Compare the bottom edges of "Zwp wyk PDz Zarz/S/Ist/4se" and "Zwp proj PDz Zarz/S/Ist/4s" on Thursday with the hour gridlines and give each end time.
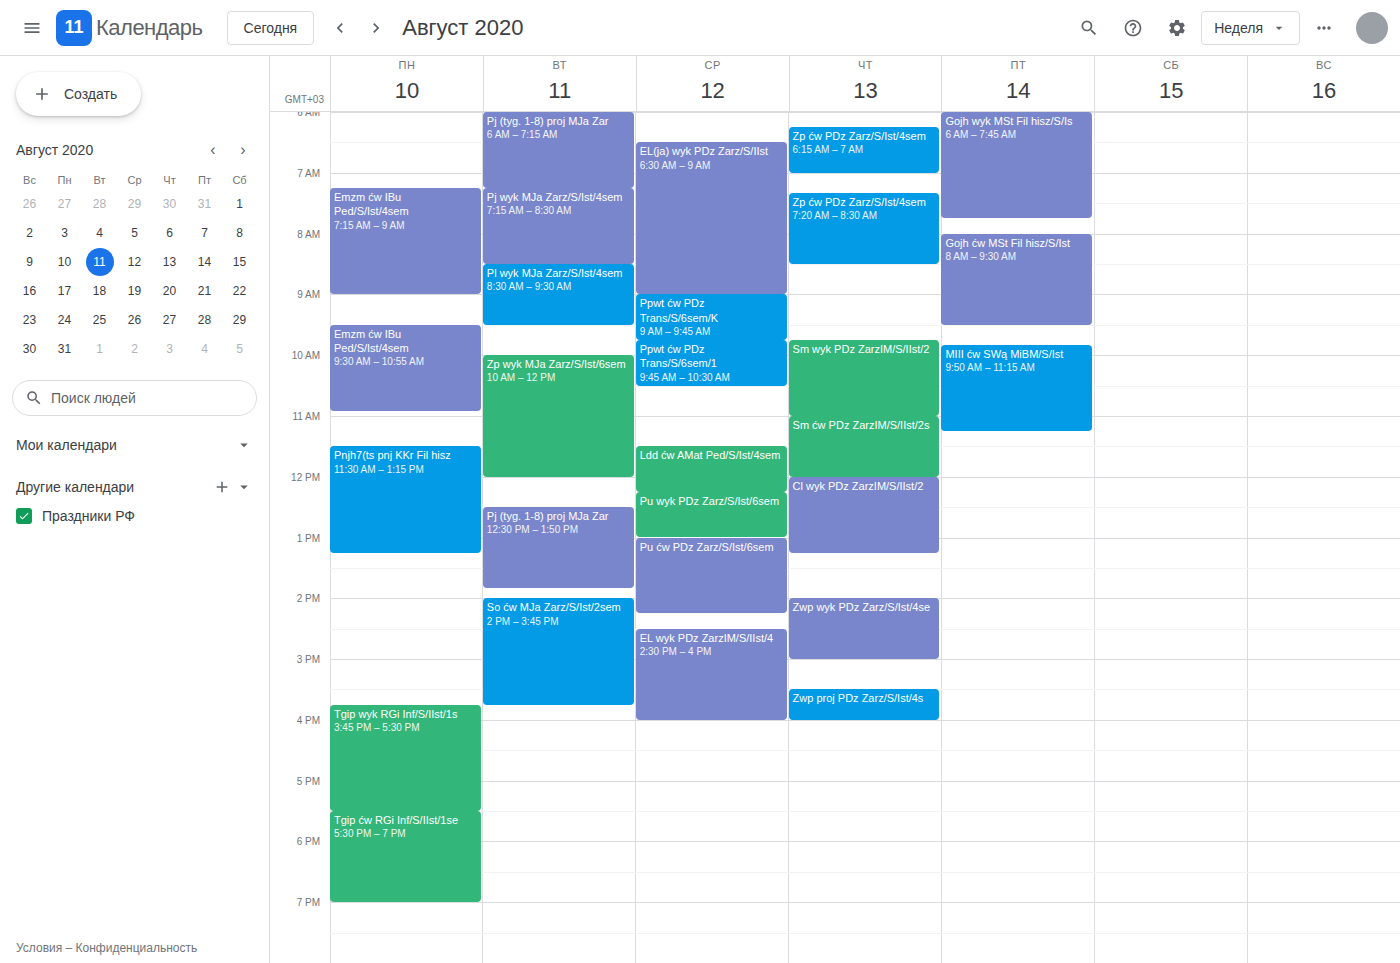
"Zwp wyk PDz Zarz/S/Ist/4se": 3:00 PM, exactly on the 3 PM line. "Zwp proj PDz Zarz/S/Ist/4s": 4:00 PM, exactly on the 4 PM line.